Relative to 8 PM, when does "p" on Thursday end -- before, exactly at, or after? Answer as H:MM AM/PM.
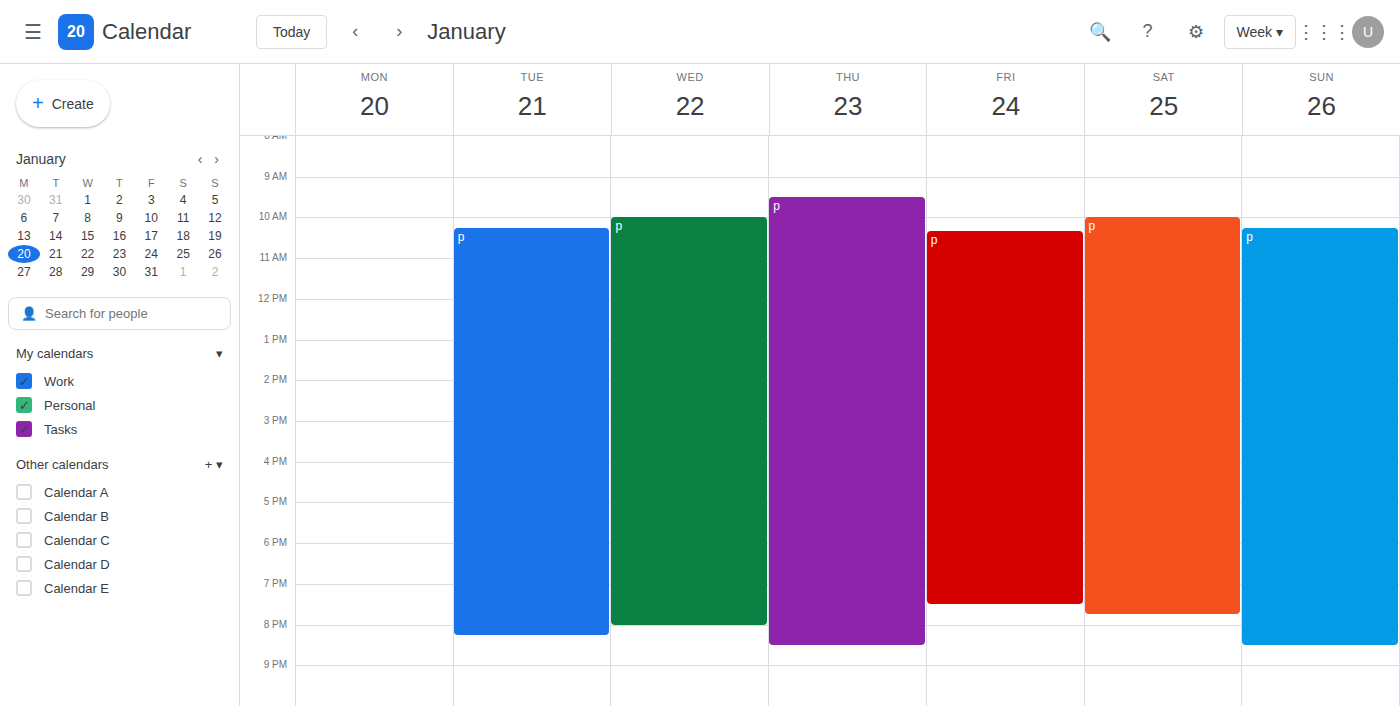
8:30 PM -- after 8 PM, 30 minutes below the 8 PM line.